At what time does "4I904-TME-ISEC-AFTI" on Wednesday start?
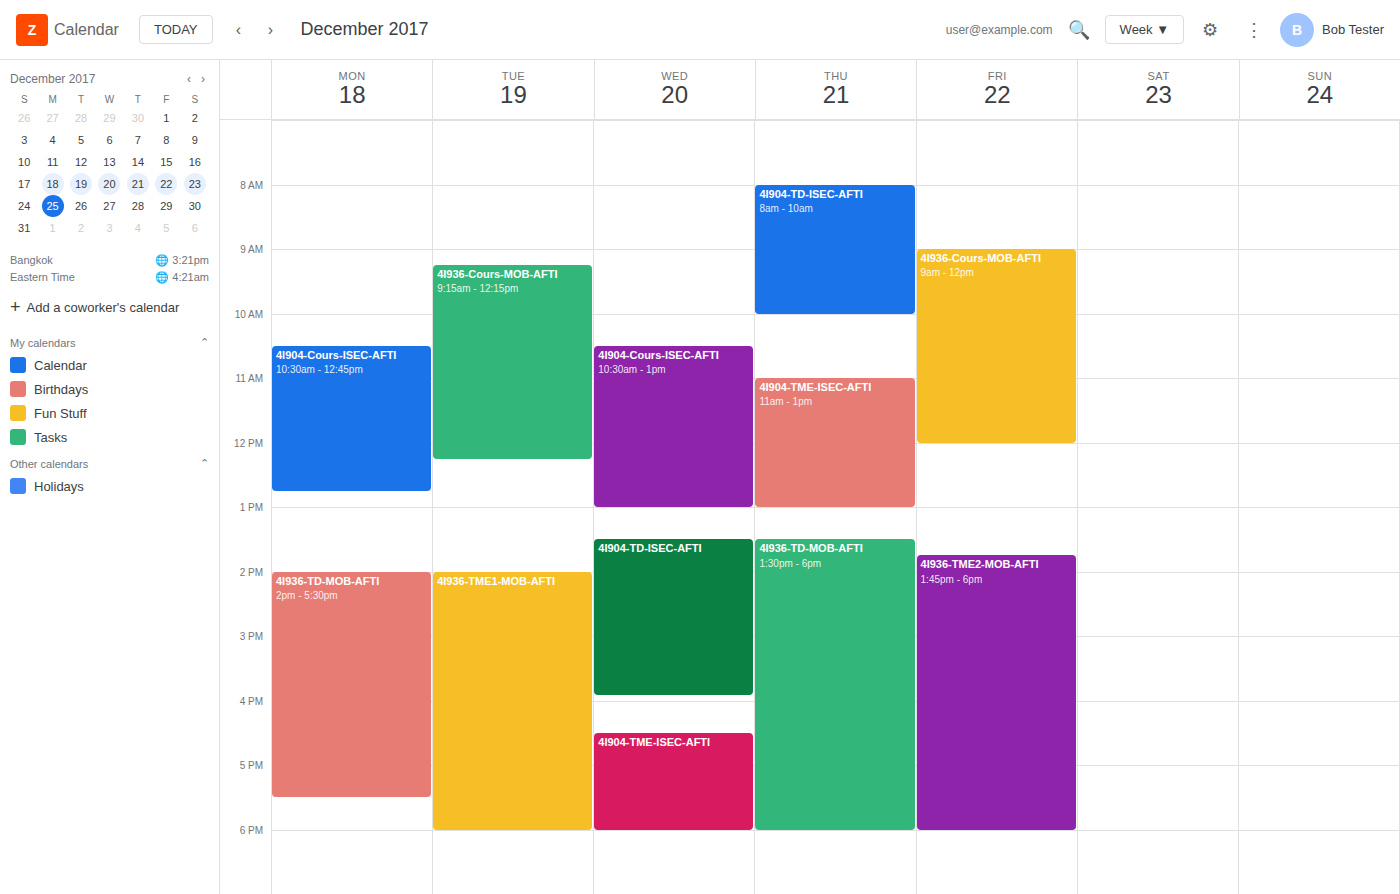
4:30 PM